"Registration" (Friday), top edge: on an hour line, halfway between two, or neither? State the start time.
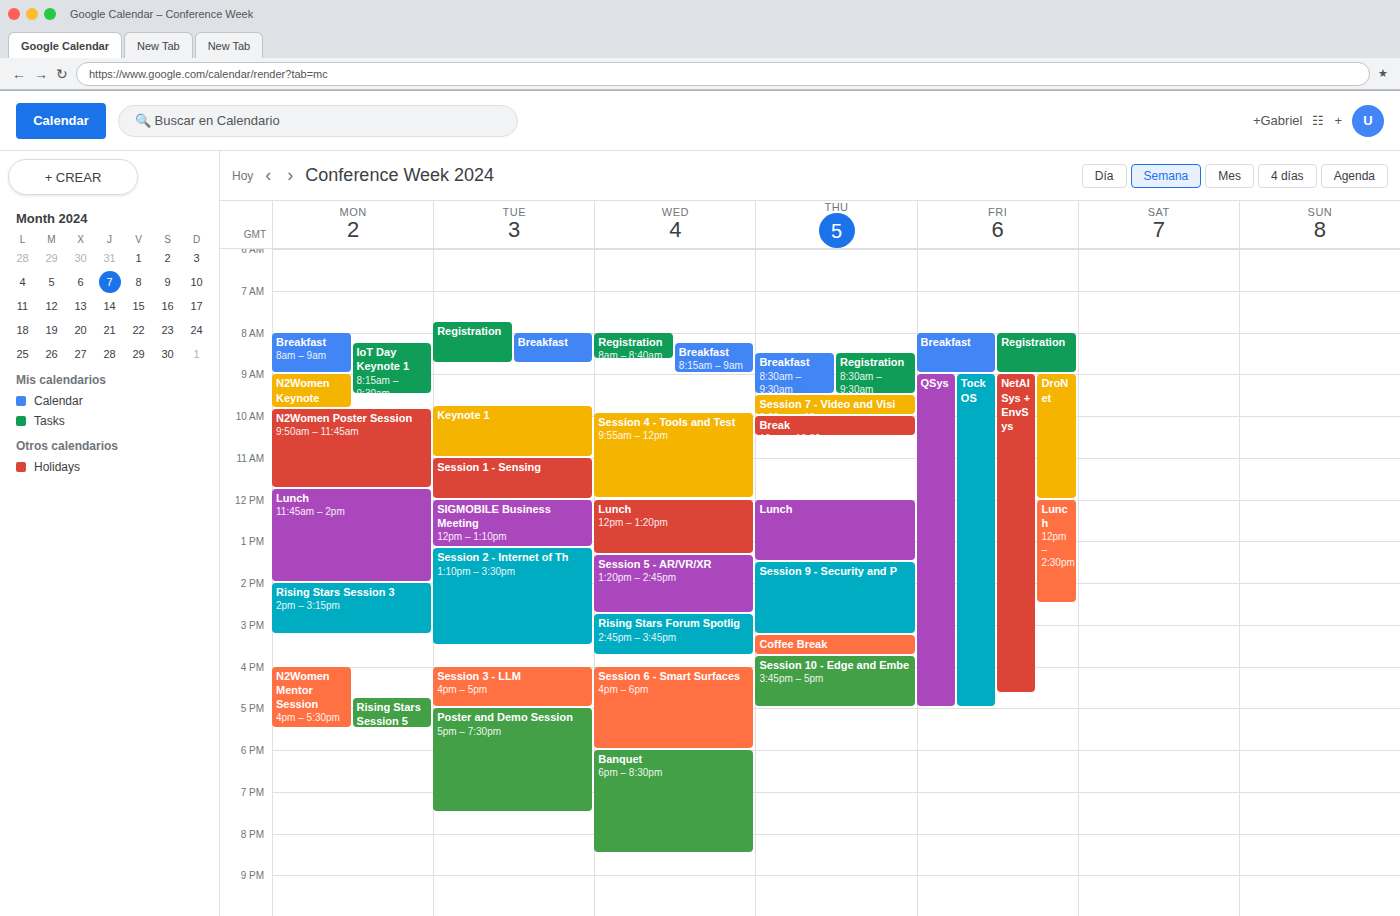
8:00 AM -- exactly on the 8 AM line.